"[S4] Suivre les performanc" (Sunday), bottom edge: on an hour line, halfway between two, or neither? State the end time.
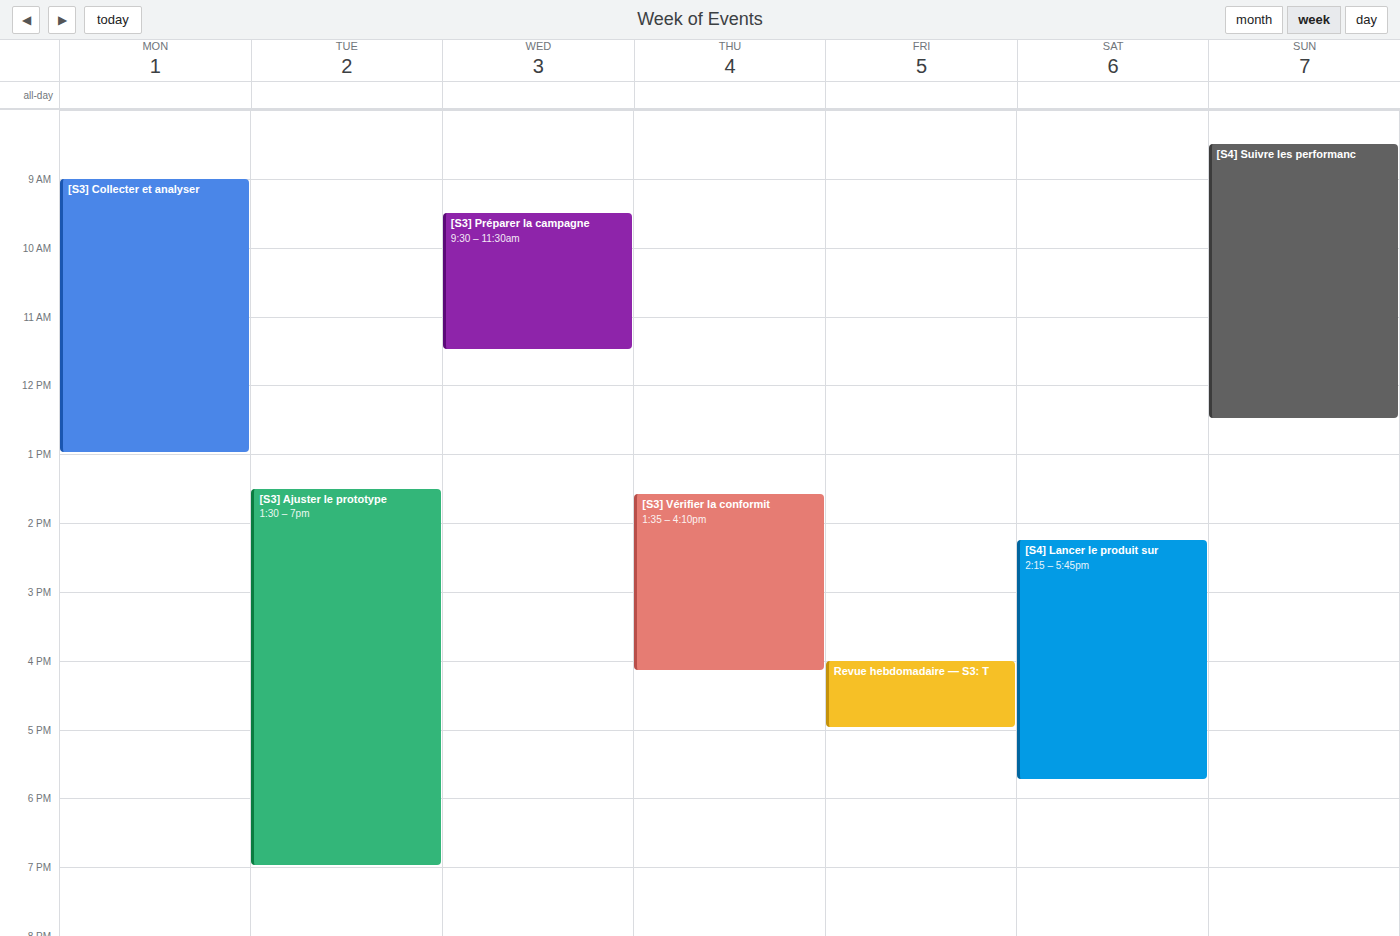
12:30 PM -- halfway between the 12 PM and 1 PM lines.